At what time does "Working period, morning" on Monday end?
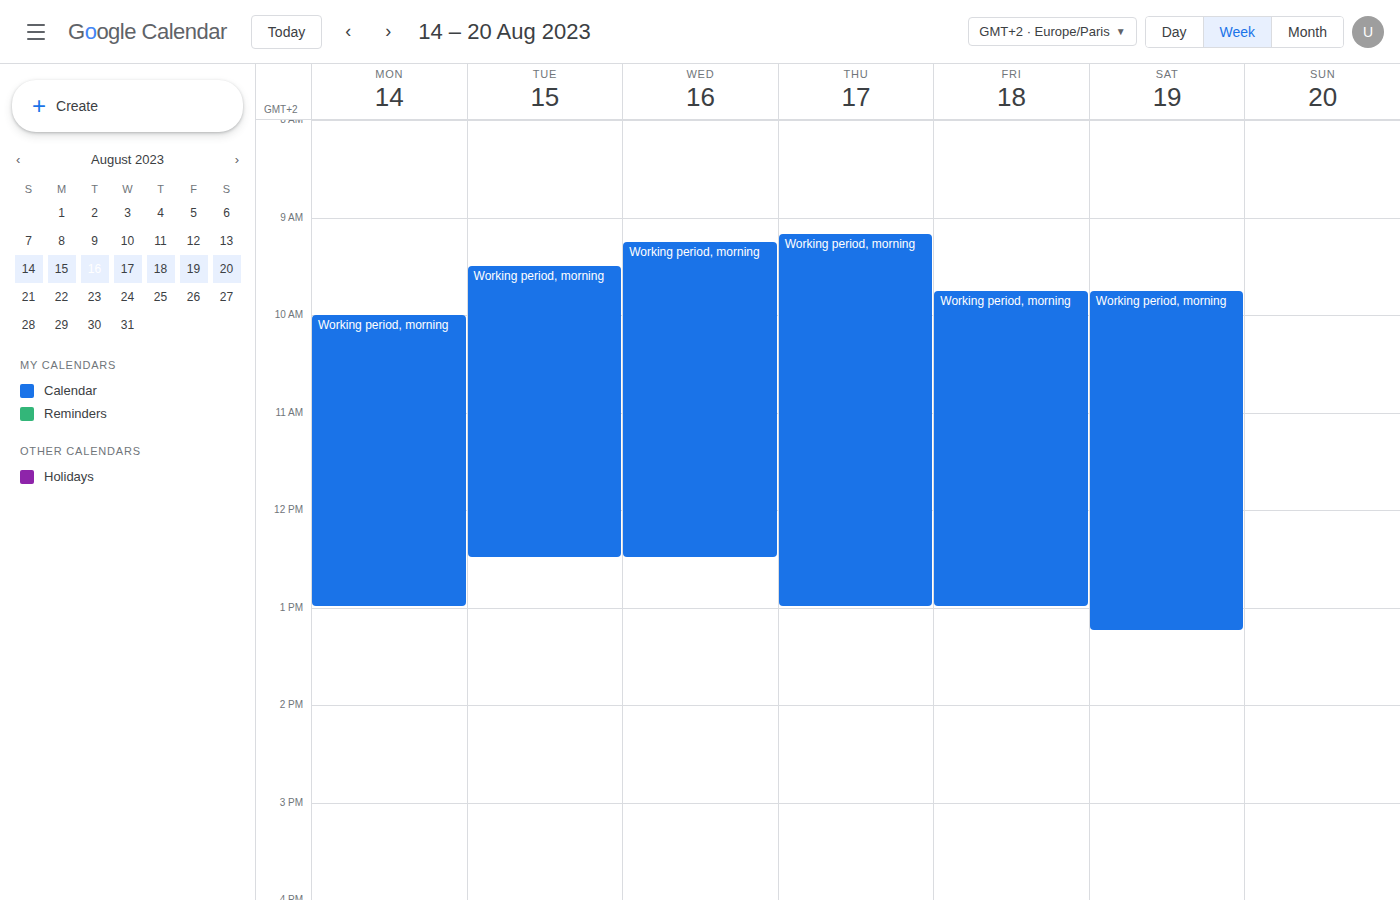
1:00 PM